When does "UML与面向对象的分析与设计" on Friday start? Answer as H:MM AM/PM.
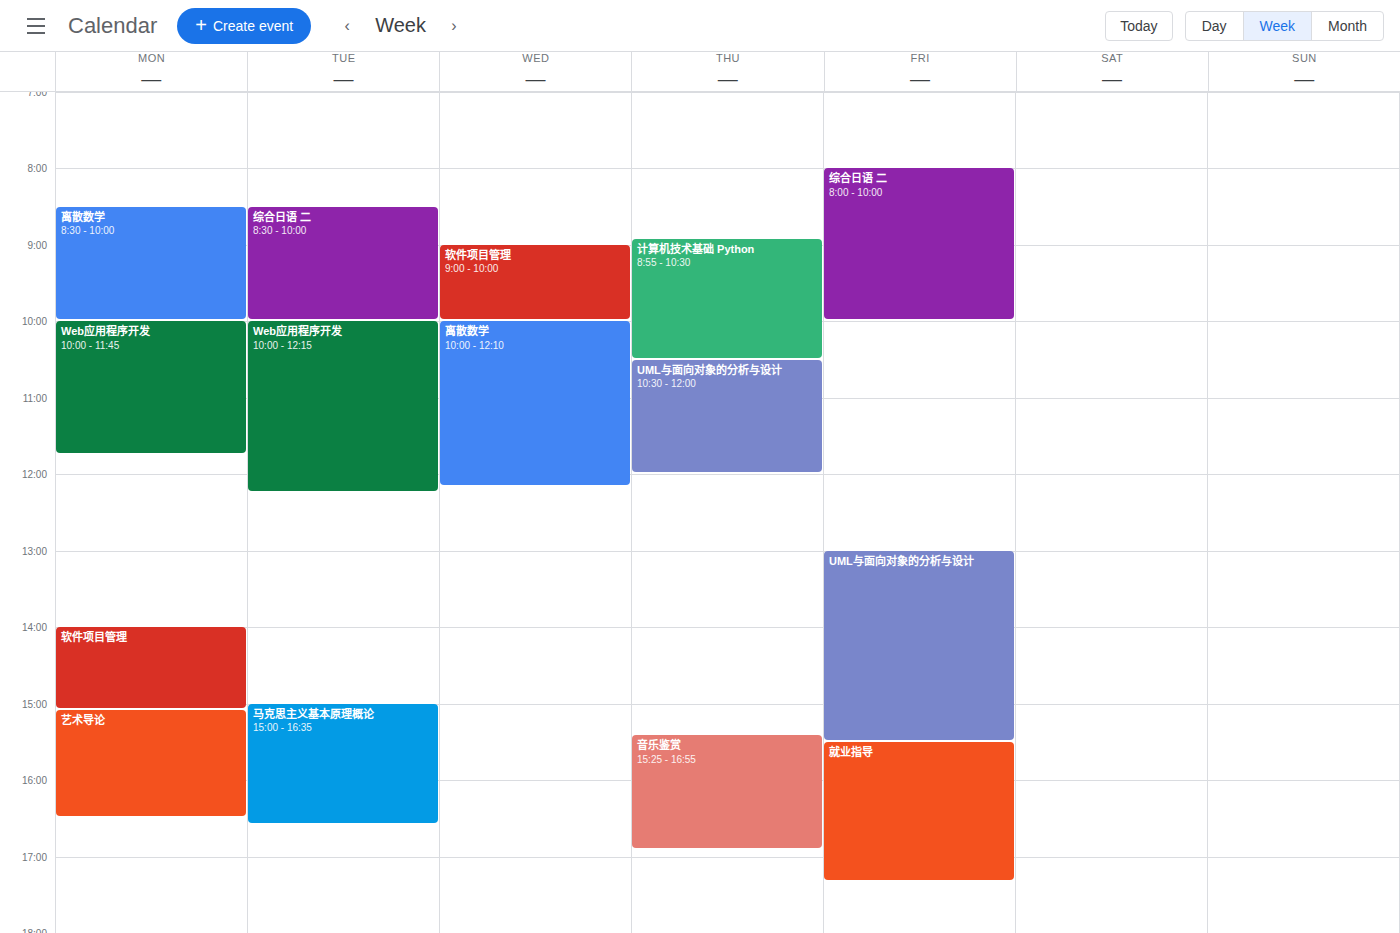
1:00 PM